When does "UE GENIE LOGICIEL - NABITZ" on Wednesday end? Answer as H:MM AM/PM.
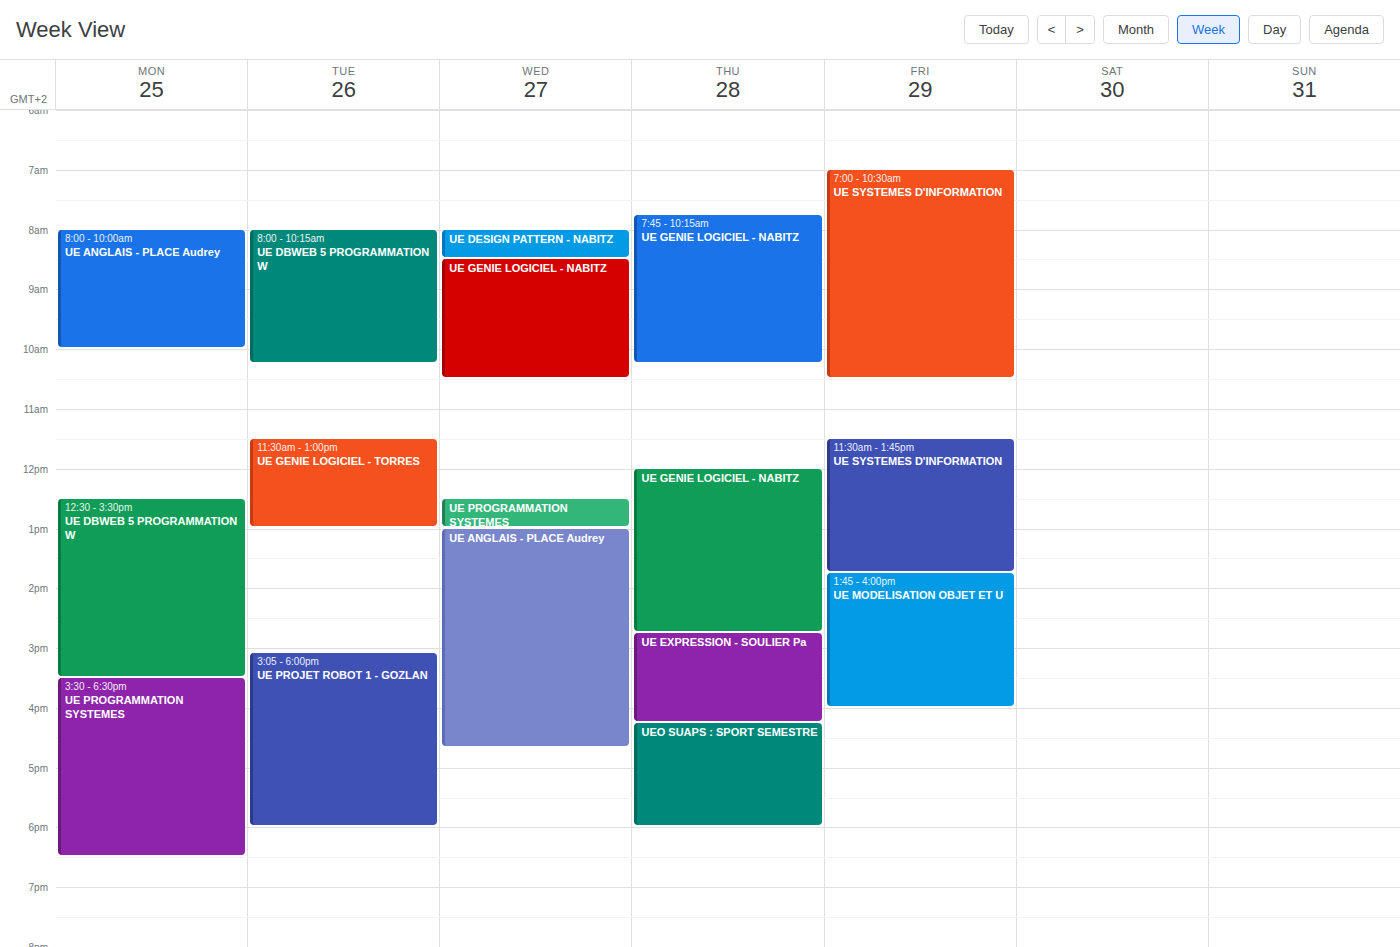
10:30 AM